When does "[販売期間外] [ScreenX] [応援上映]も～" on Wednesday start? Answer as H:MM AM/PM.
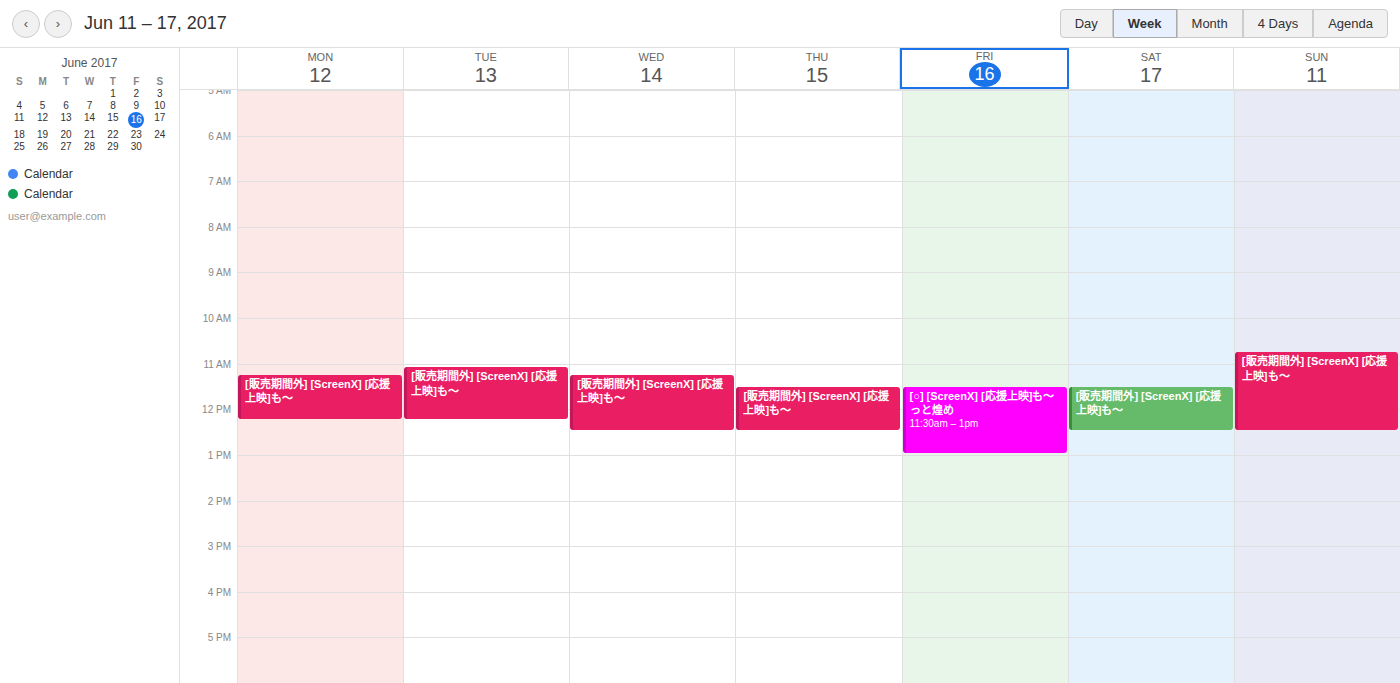
11:15 AM